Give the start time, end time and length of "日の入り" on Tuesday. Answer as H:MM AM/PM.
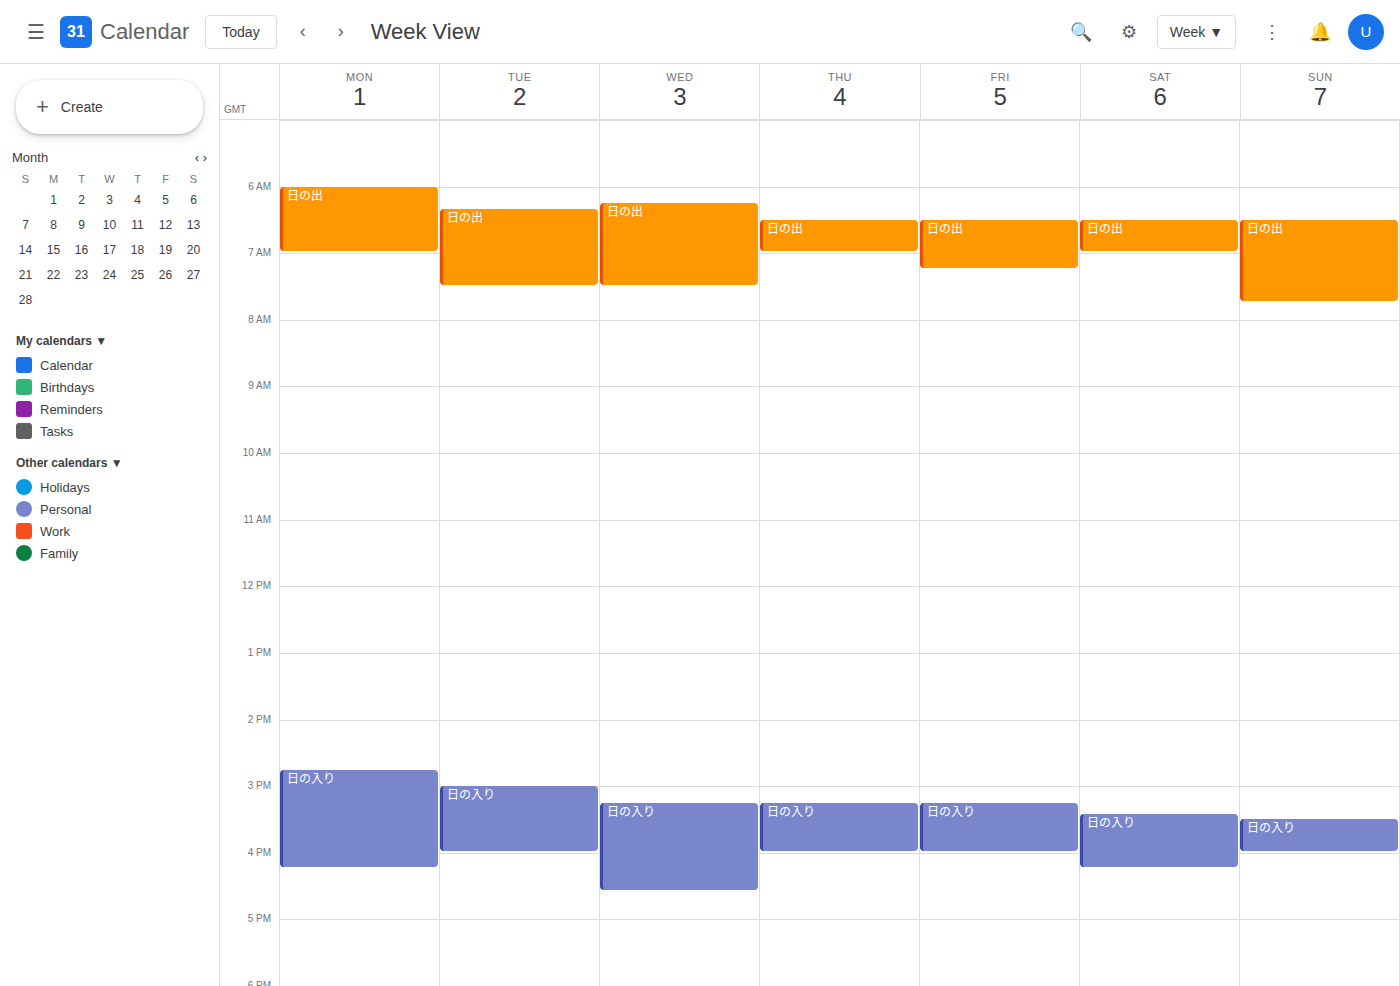
3:00 PM to 4:00 PM, 1 hour